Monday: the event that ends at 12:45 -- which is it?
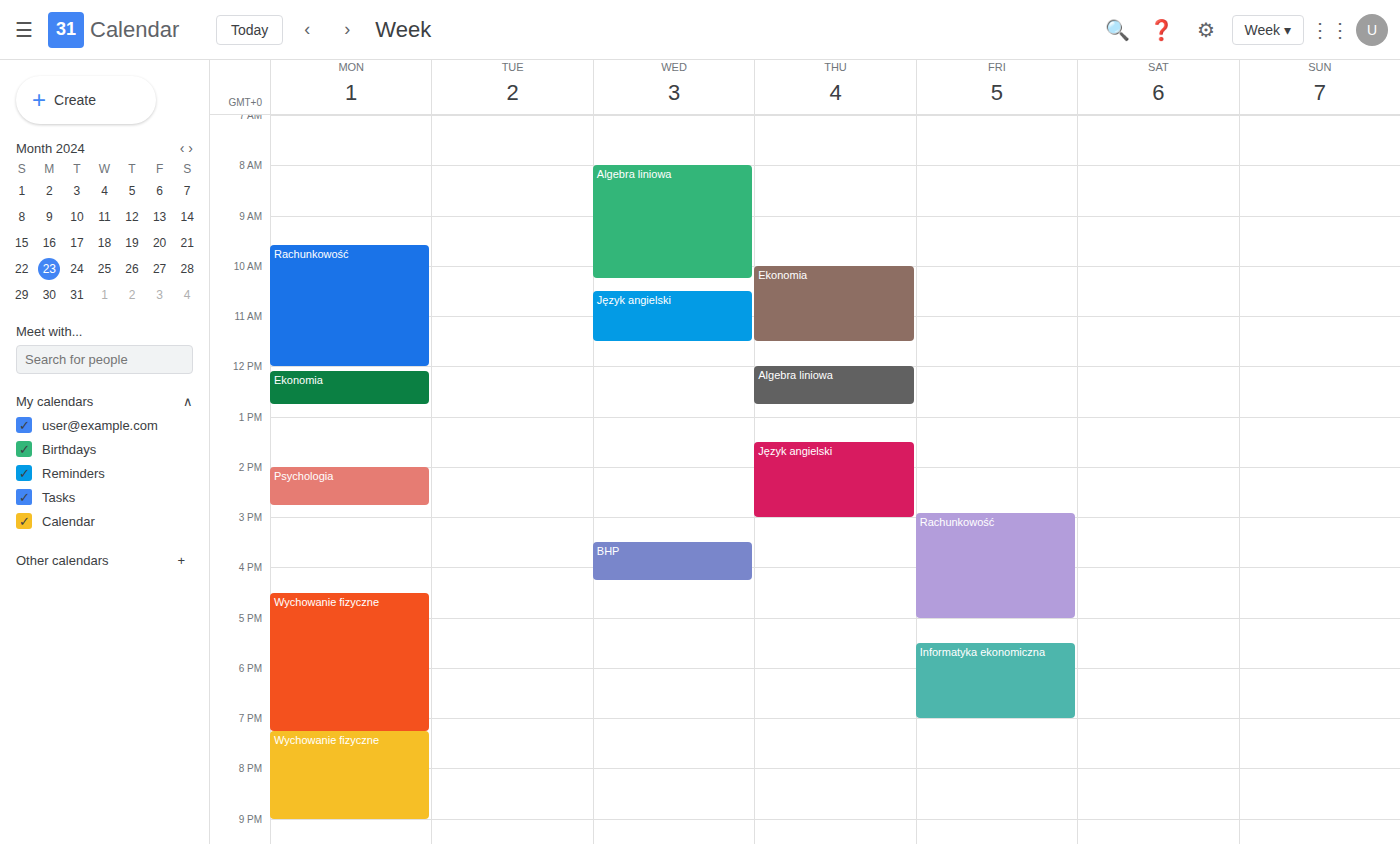
"Ekonomia"